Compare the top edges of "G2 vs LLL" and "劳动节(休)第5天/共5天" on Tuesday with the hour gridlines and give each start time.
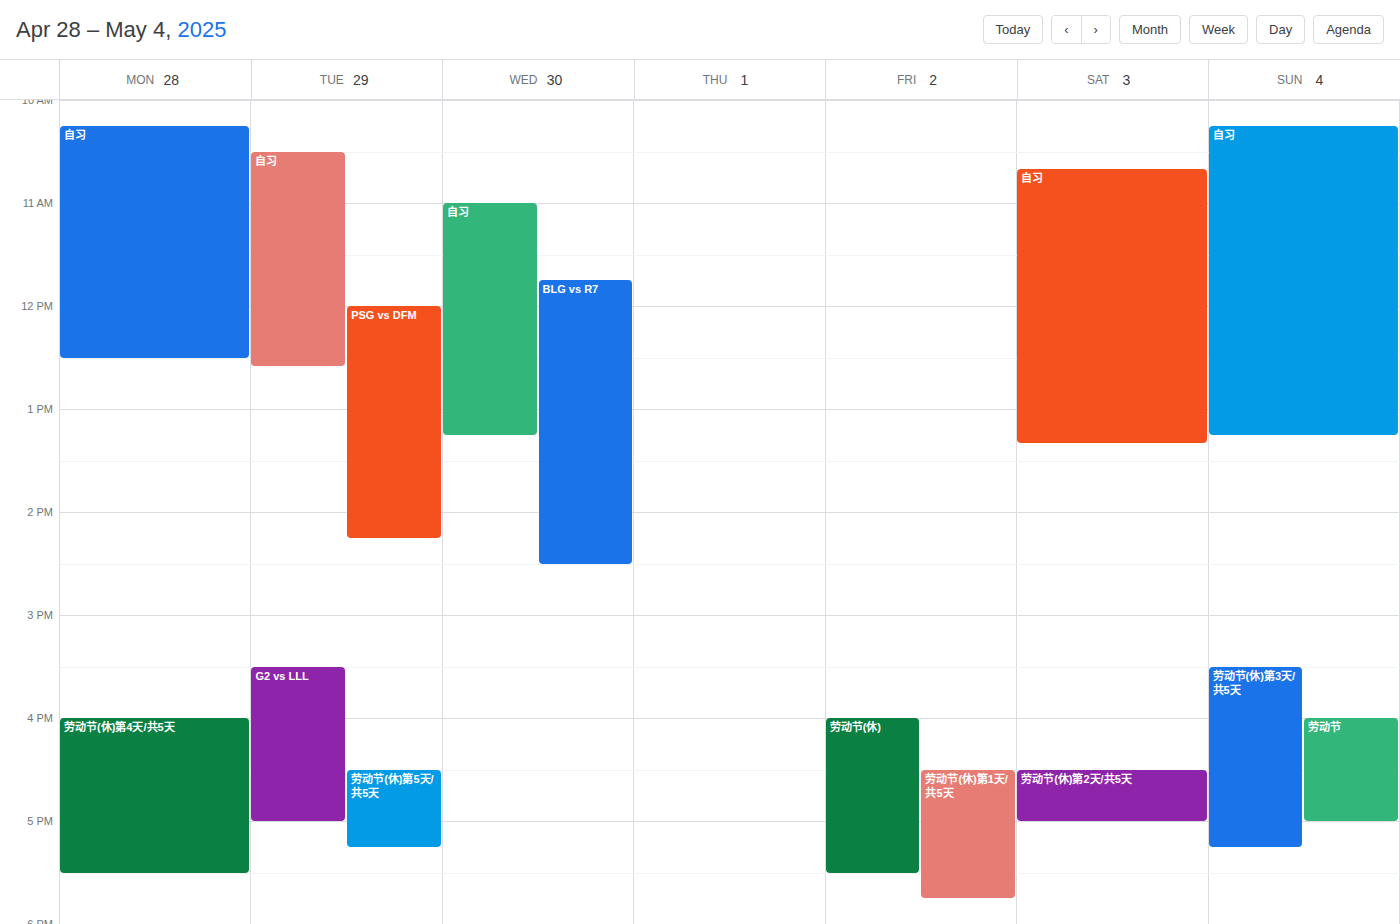
"G2 vs LLL": 3:30 PM, halfway between the 3 PM and 4 PM lines. "劳动节(休)第5天/共5天": 4:30 PM, halfway between the 4 PM and 5 PM lines.